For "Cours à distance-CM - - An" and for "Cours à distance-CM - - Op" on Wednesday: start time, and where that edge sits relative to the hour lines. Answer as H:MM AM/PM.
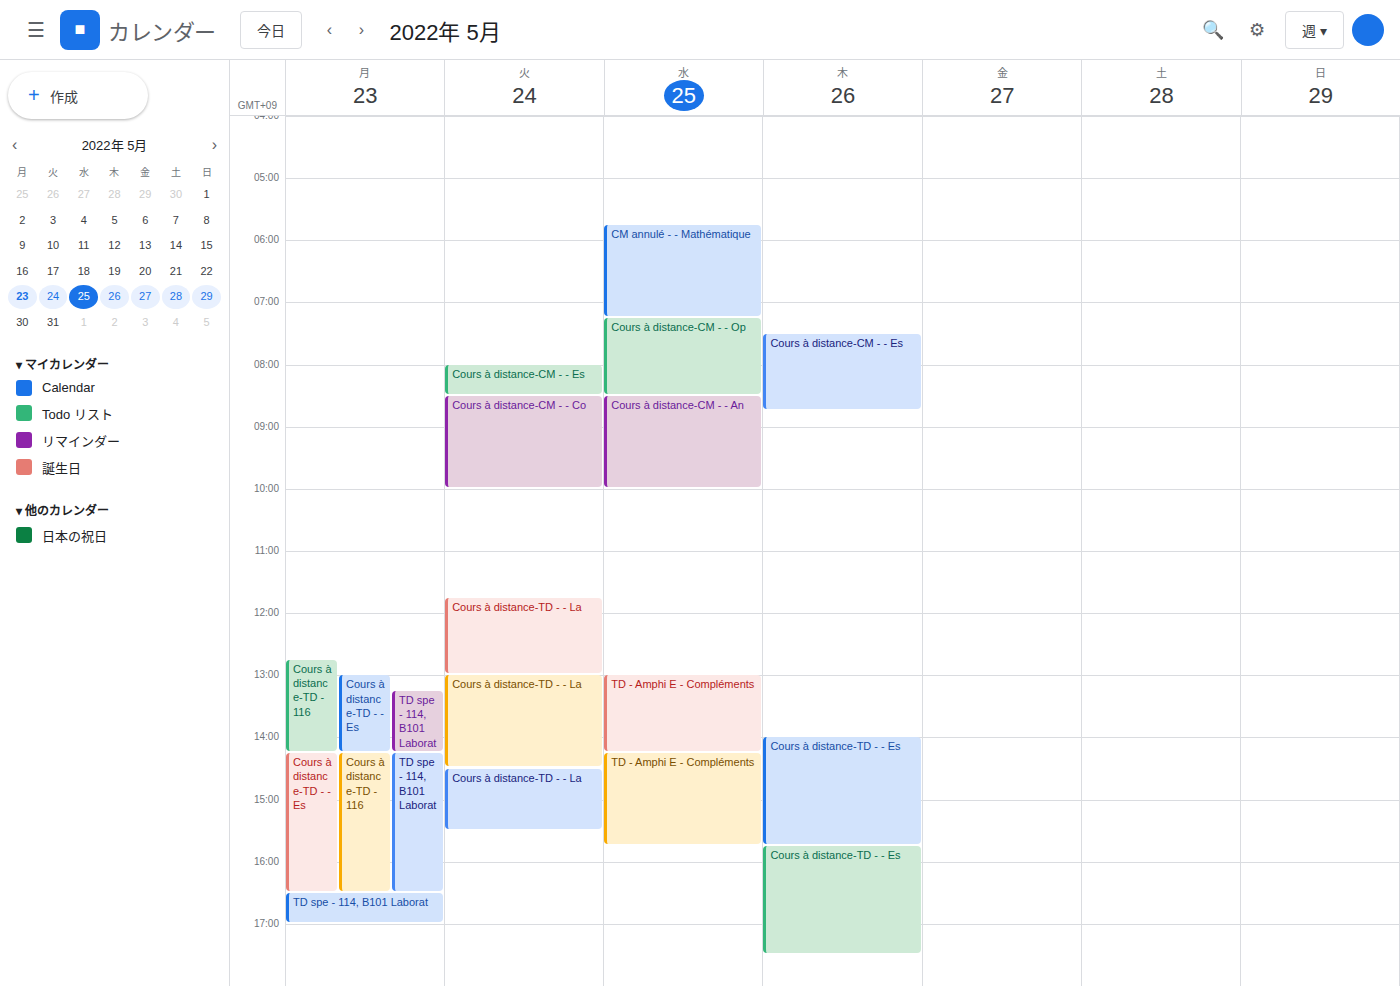
"Cours à distance-CM - - An": 8:30 AM, halfway between the 8 AM and 9 AM lines. "Cours à distance-CM - - Op": 7:15 AM, neither: a quarter of the way from the 7 AM line to the 8 AM line.